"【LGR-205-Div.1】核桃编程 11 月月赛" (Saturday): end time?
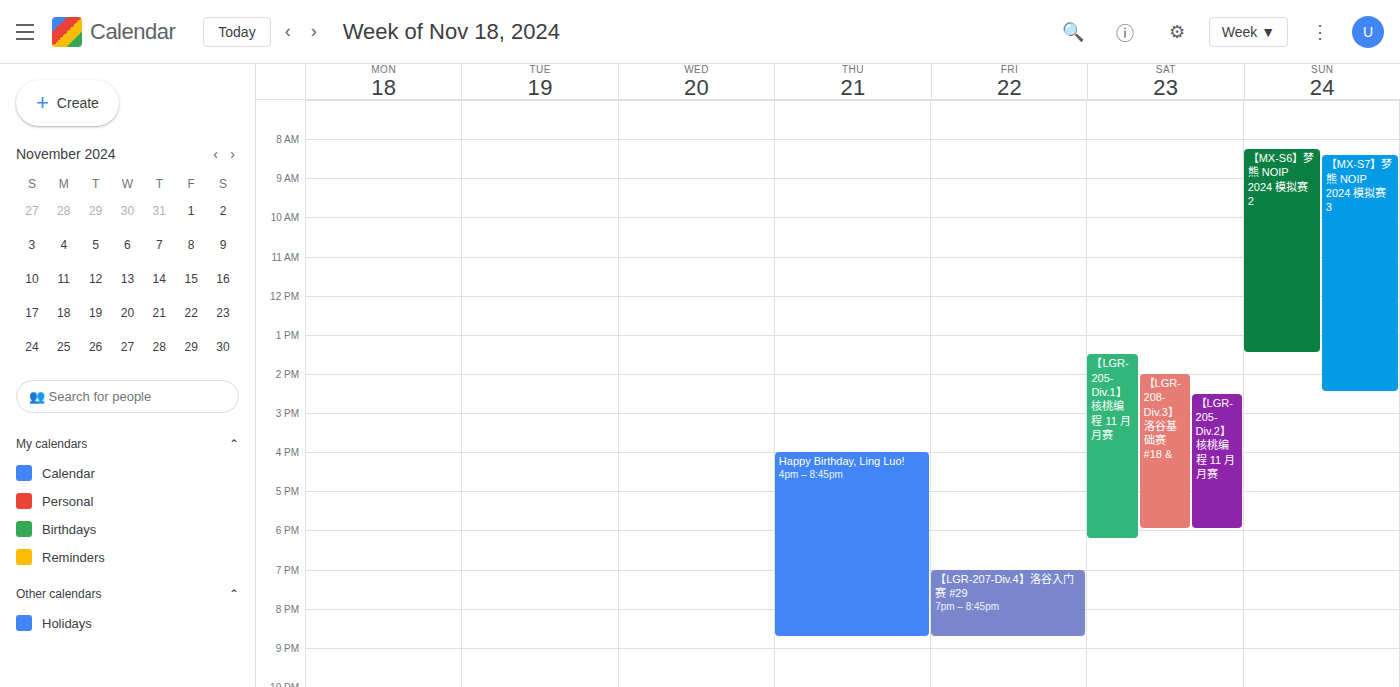
18:15